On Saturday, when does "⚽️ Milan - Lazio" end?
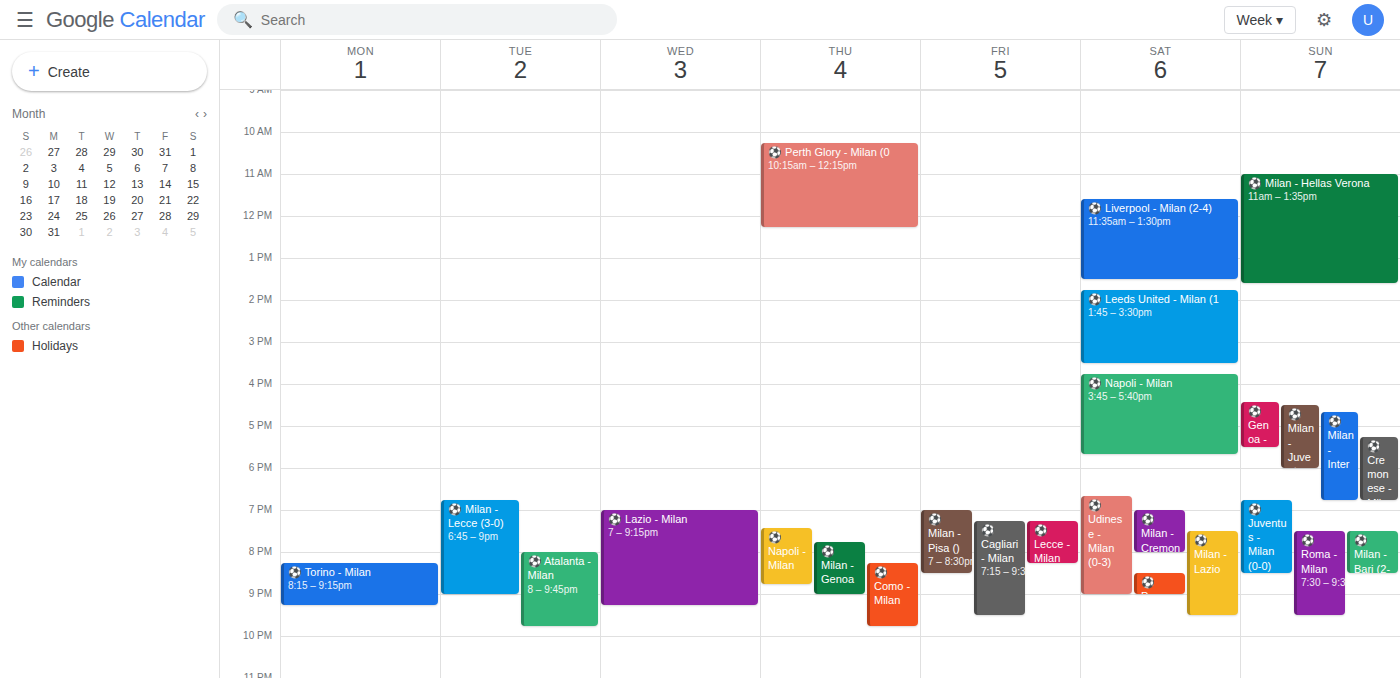
9:30 PM